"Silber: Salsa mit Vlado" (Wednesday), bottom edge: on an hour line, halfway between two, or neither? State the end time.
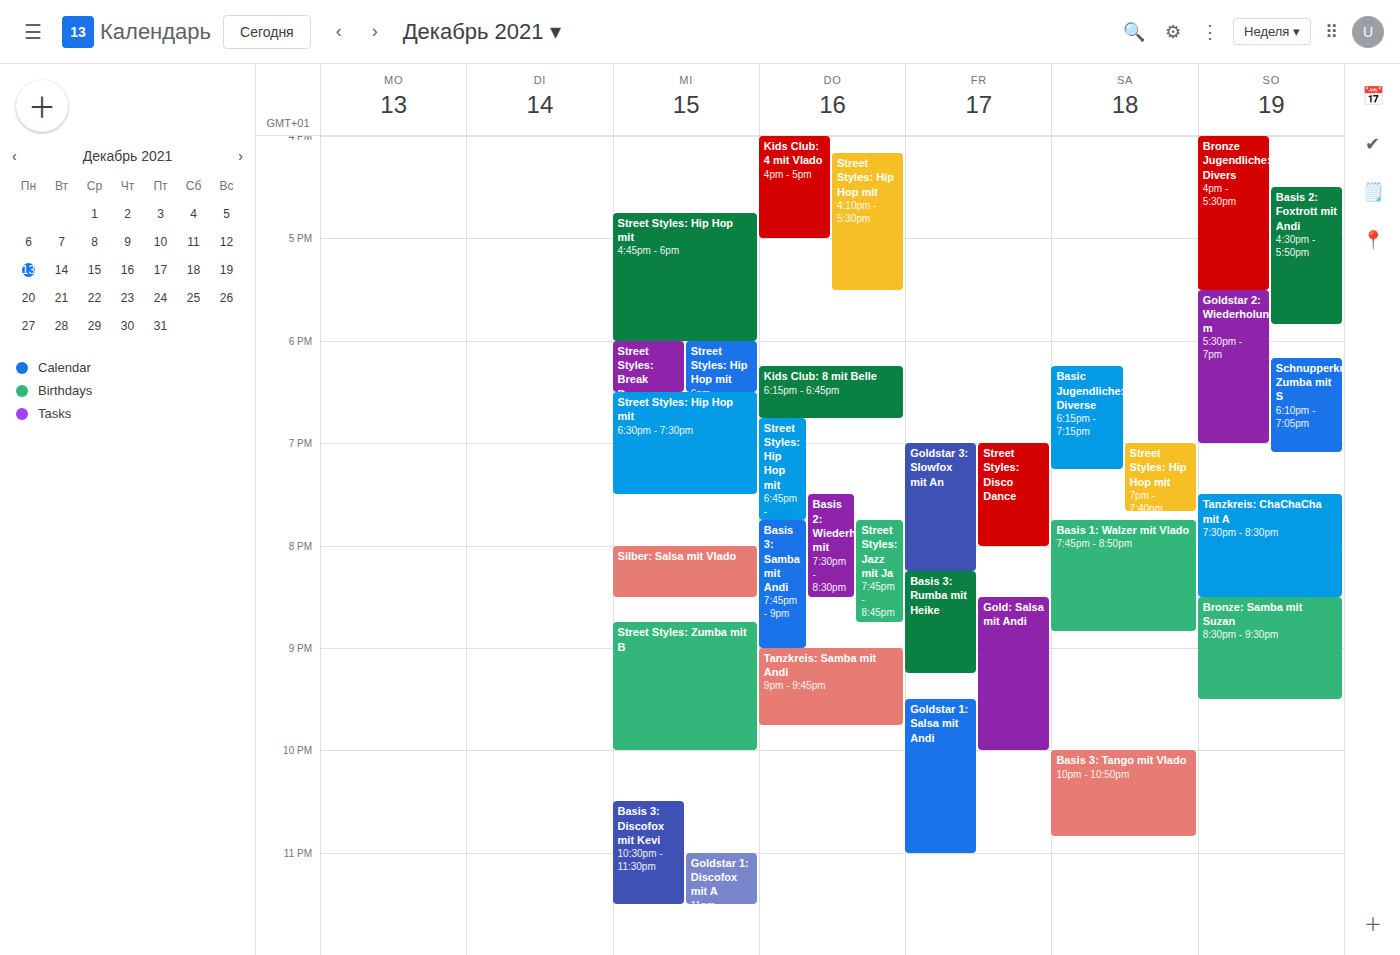
20:30 -- halfway between the 20:00 and 21:00 lines.